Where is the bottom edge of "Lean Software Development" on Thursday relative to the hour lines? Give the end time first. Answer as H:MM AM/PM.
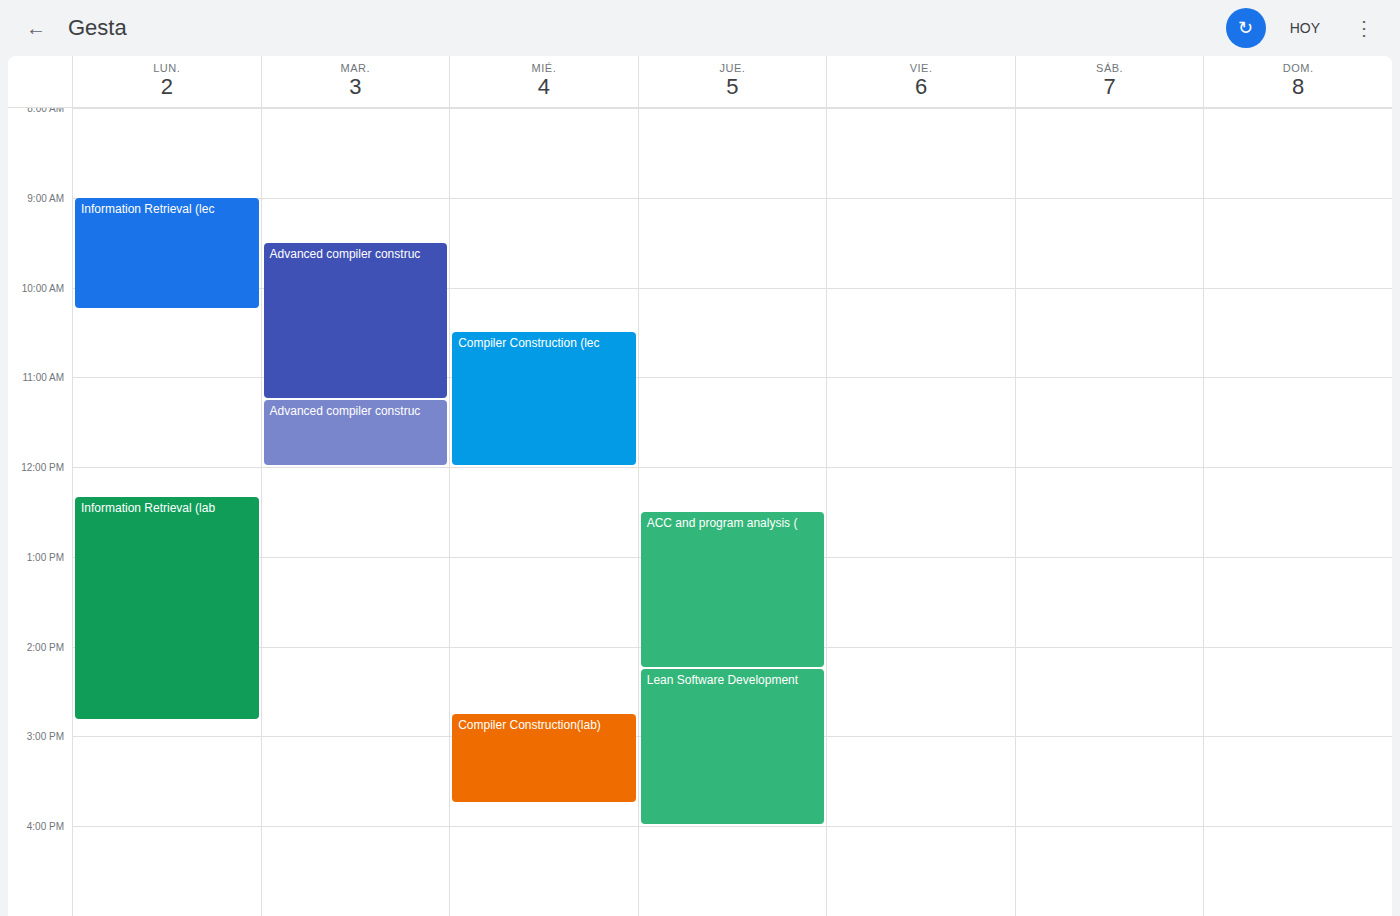
4:00 PM -- exactly on the 4 PM line.